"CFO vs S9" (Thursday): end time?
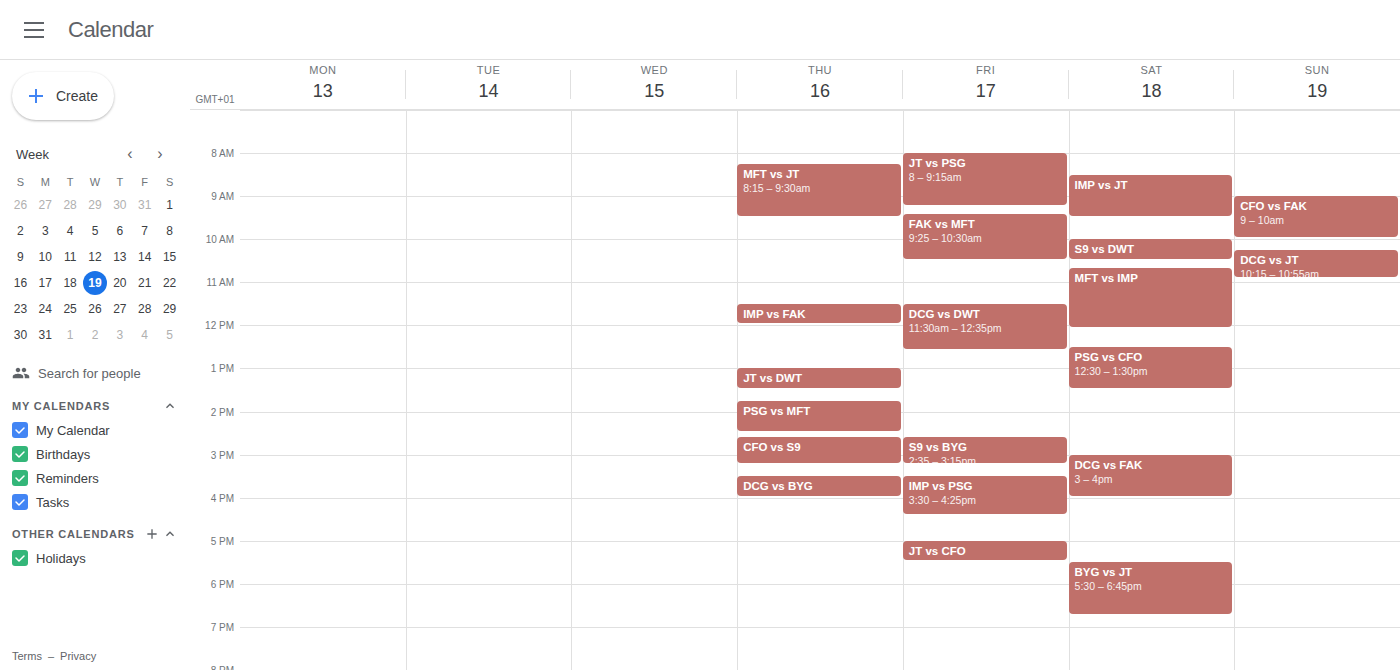
3:15 PM